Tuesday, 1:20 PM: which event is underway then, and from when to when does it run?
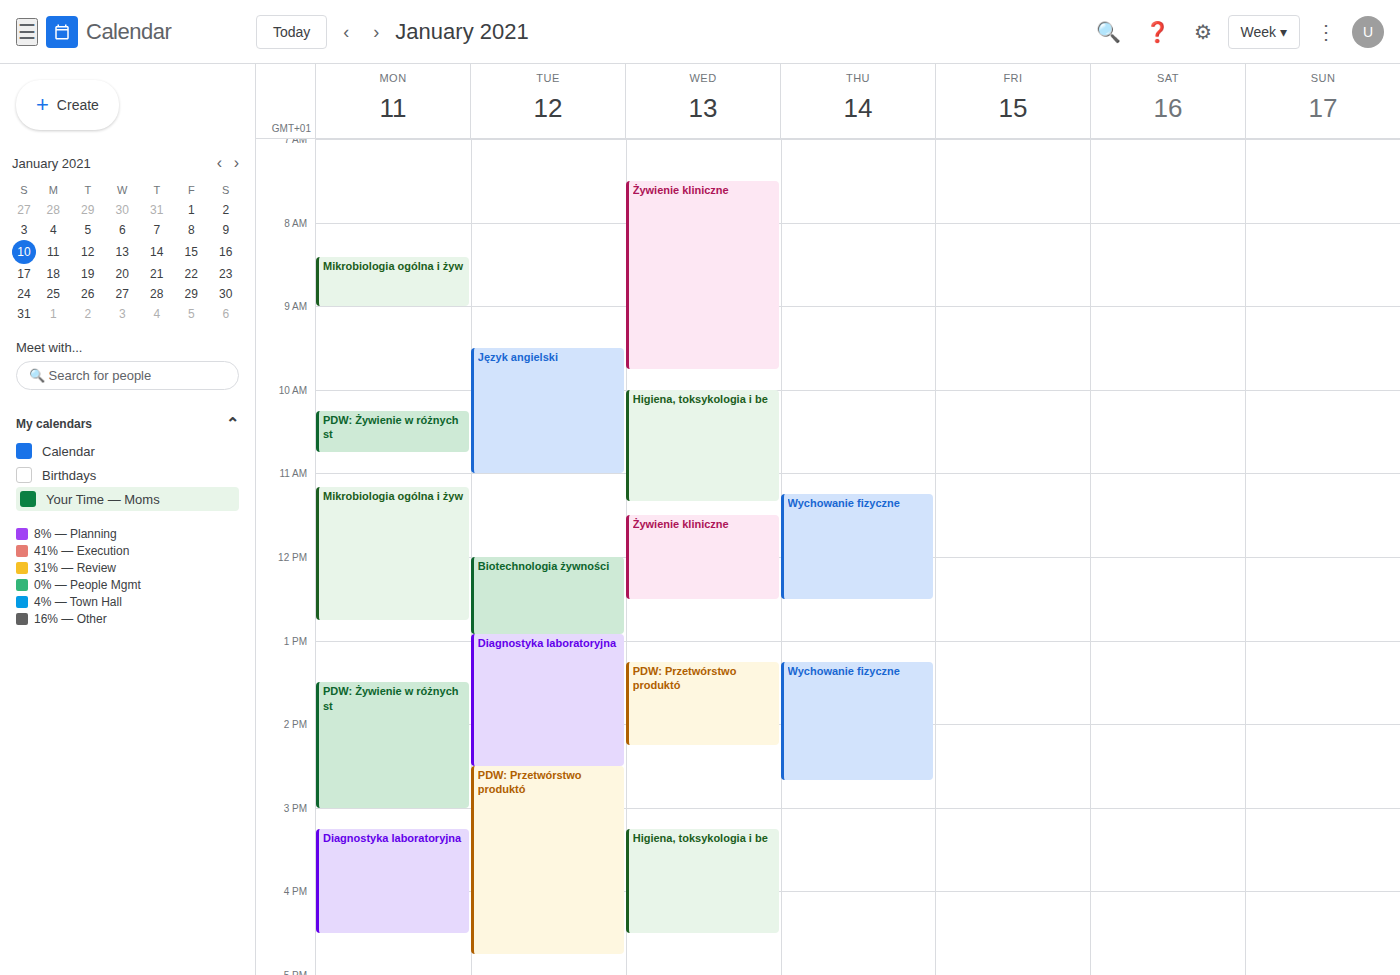
"Diagnostyka laboratoryjna", 12:55 PM to 2:30 PM